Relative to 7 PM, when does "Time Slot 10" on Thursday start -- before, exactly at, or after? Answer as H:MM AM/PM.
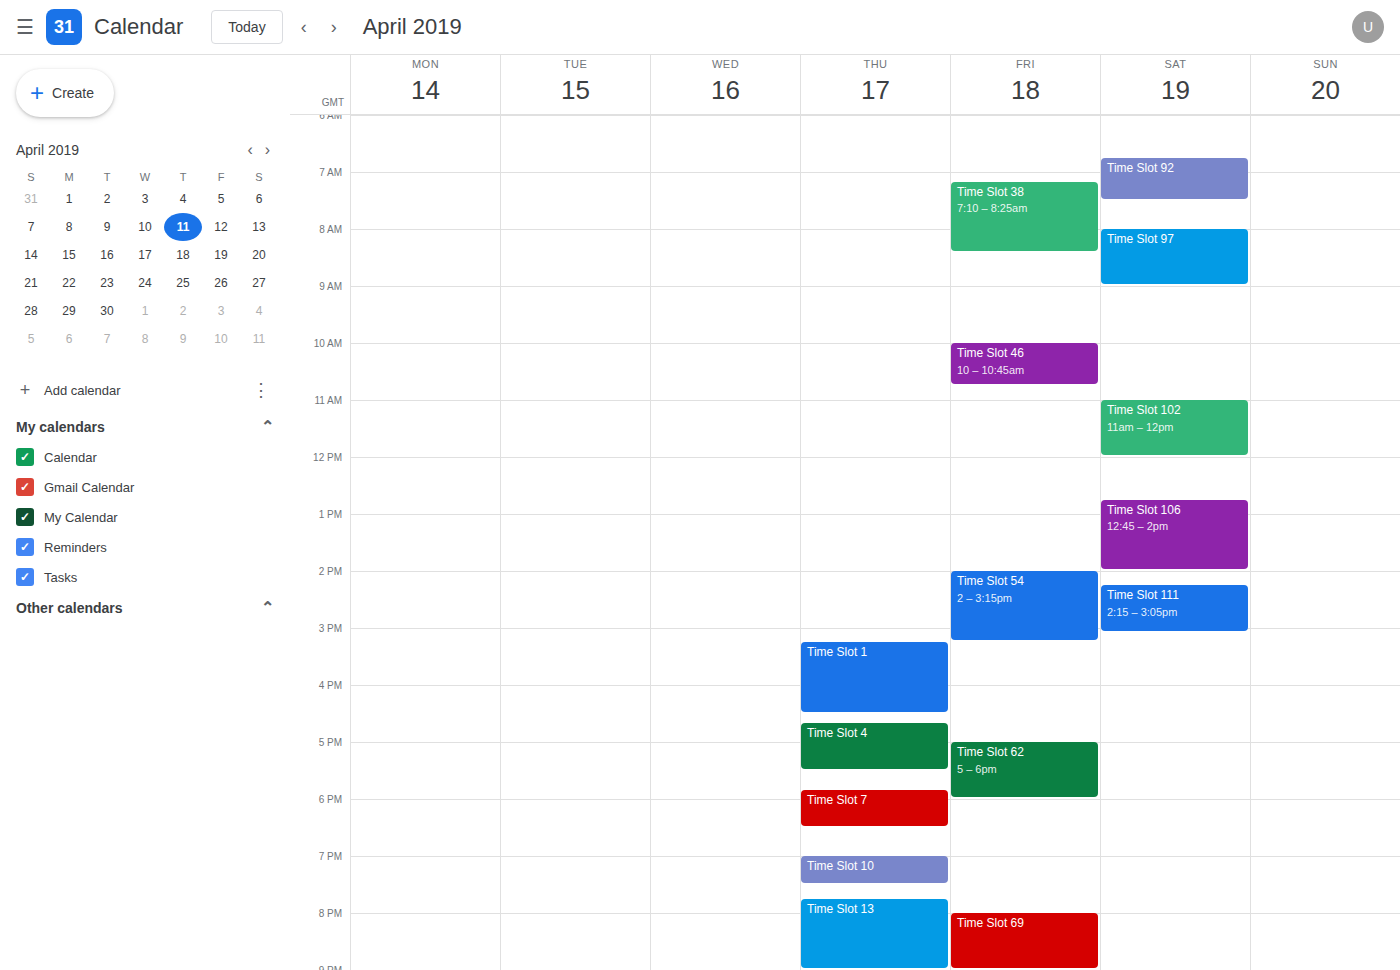
7:00 PM -- exactly at 7 PM, on the 7 PM line.